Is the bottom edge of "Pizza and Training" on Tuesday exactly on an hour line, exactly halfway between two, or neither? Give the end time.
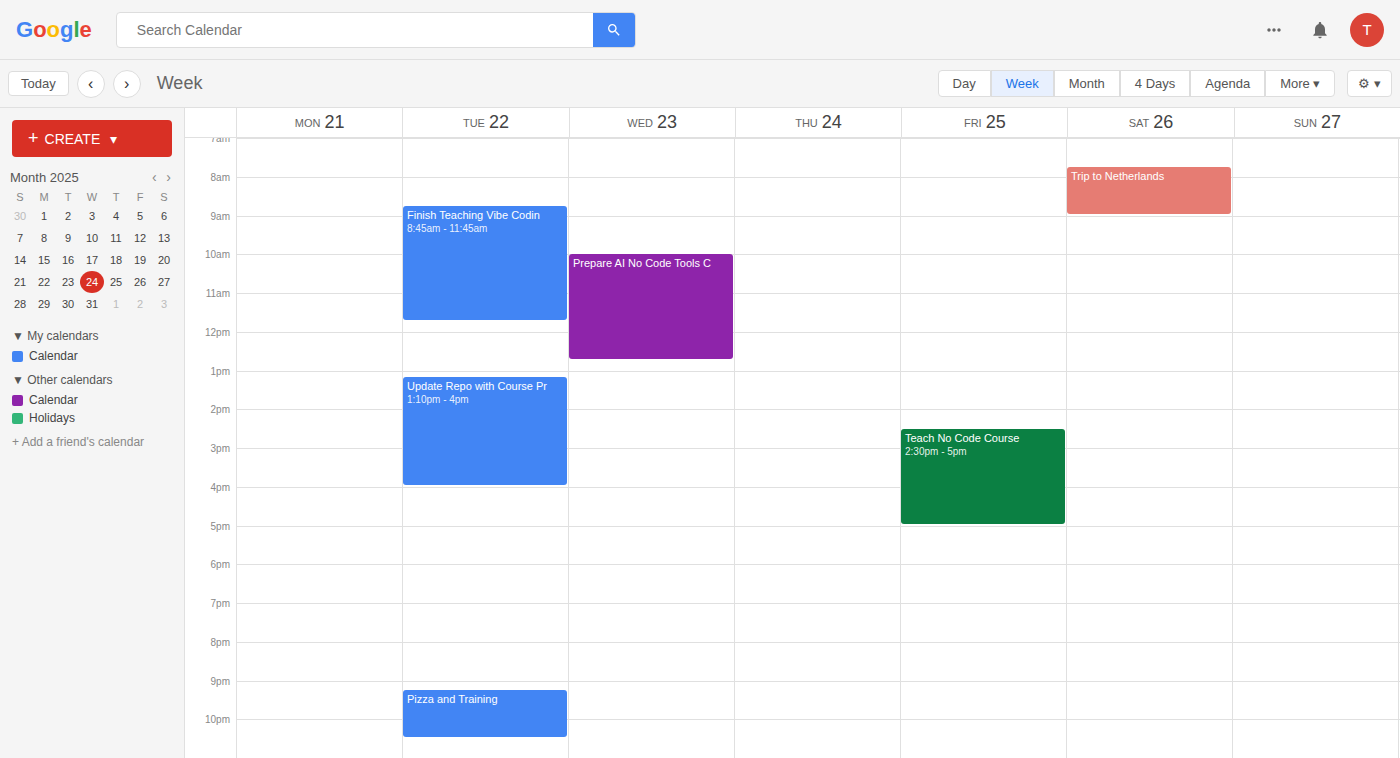
10:30 PM -- halfway between the 10 PM and 11 PM lines.